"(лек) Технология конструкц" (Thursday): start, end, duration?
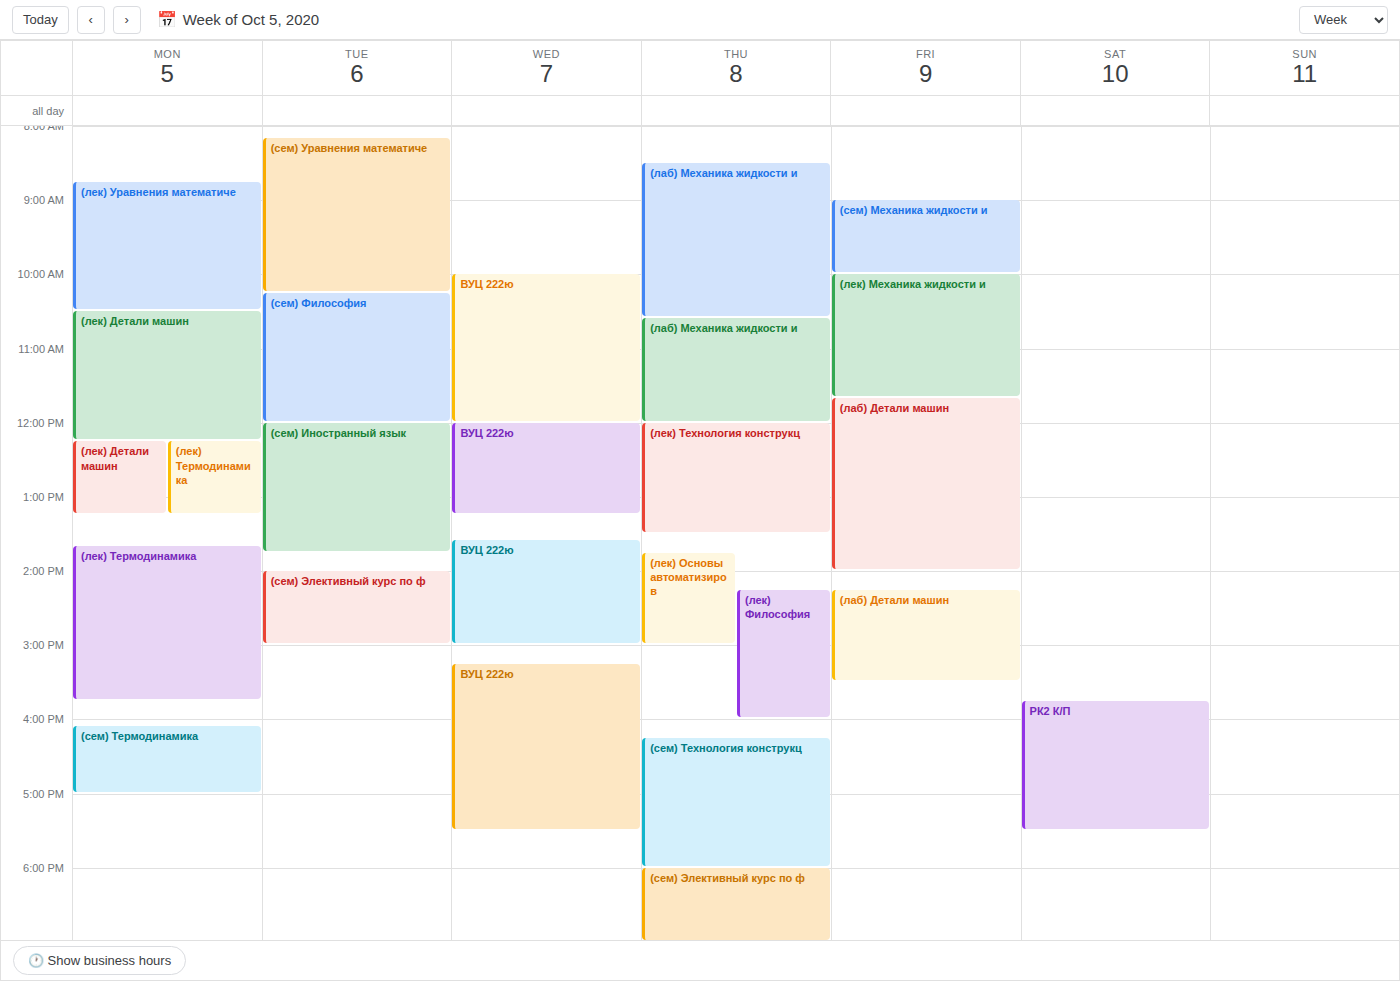
12:00 PM to 1:30 PM, 1 hour 30 minutes